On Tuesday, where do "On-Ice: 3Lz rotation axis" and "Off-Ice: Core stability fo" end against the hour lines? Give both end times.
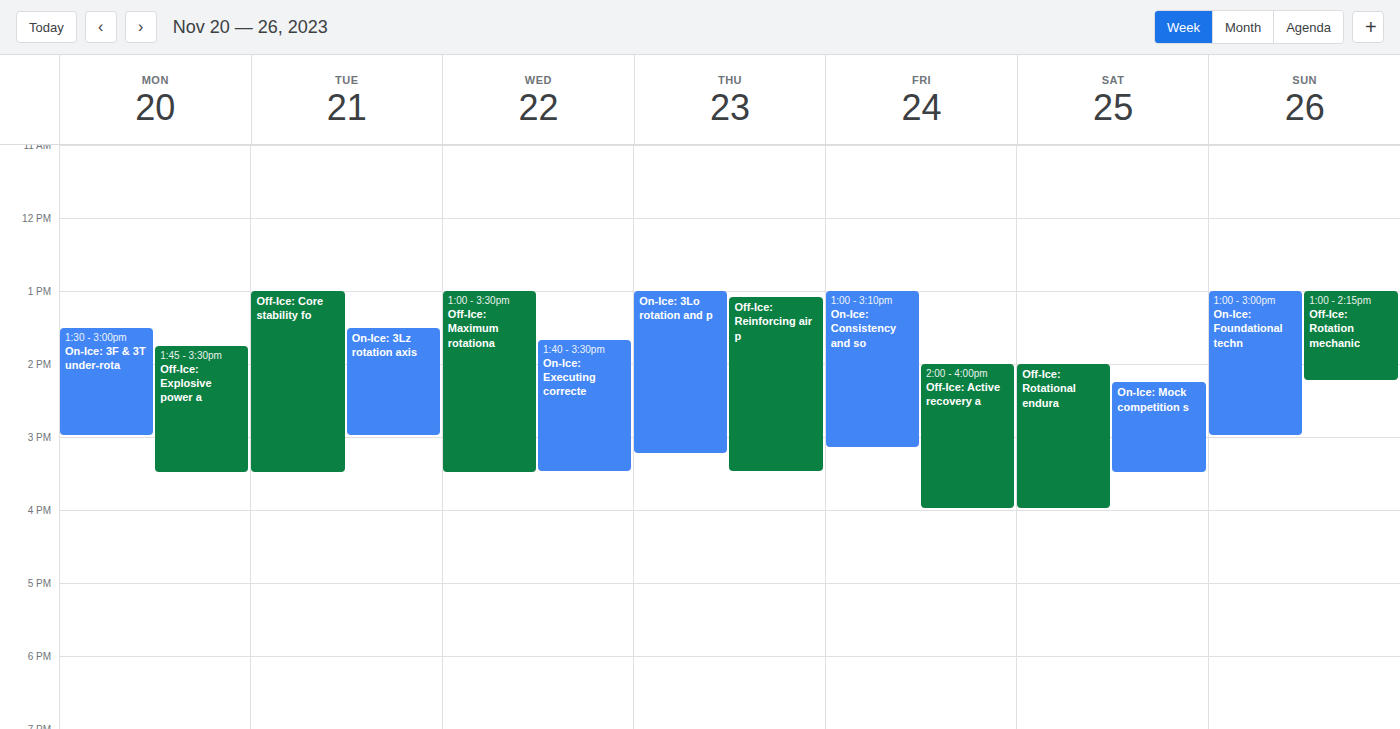
"On-Ice: 3Lz rotation axis": 3:00 PM, exactly on the 3 PM line. "Off-Ice: Core stability fo": 3:30 PM, halfway between the 3 PM and 4 PM lines.